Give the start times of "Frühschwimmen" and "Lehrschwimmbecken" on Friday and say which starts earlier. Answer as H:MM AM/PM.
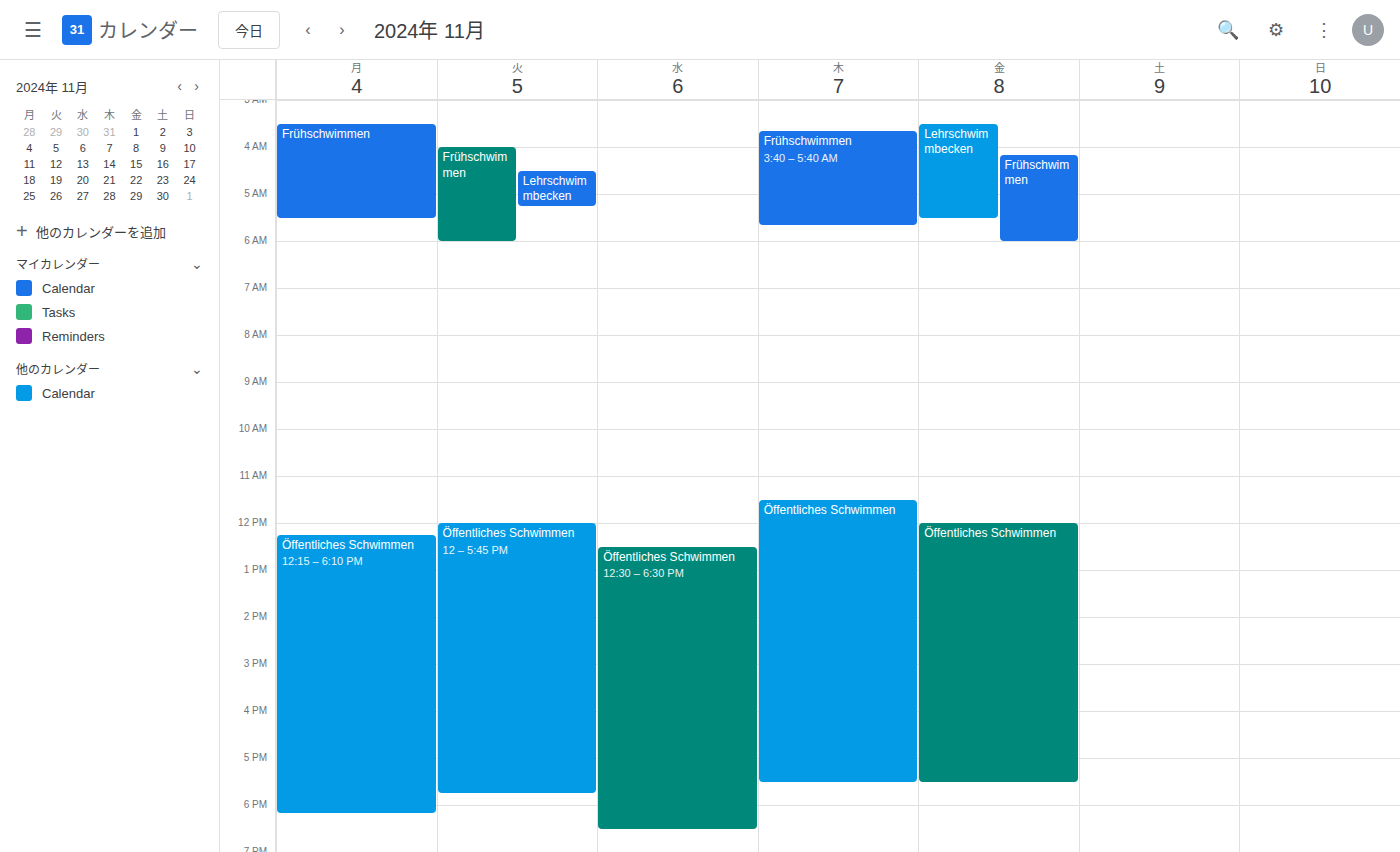
"Lehrschwimmbecken" 3:30 AM; "Frühschwimmen" 4:10 AM.